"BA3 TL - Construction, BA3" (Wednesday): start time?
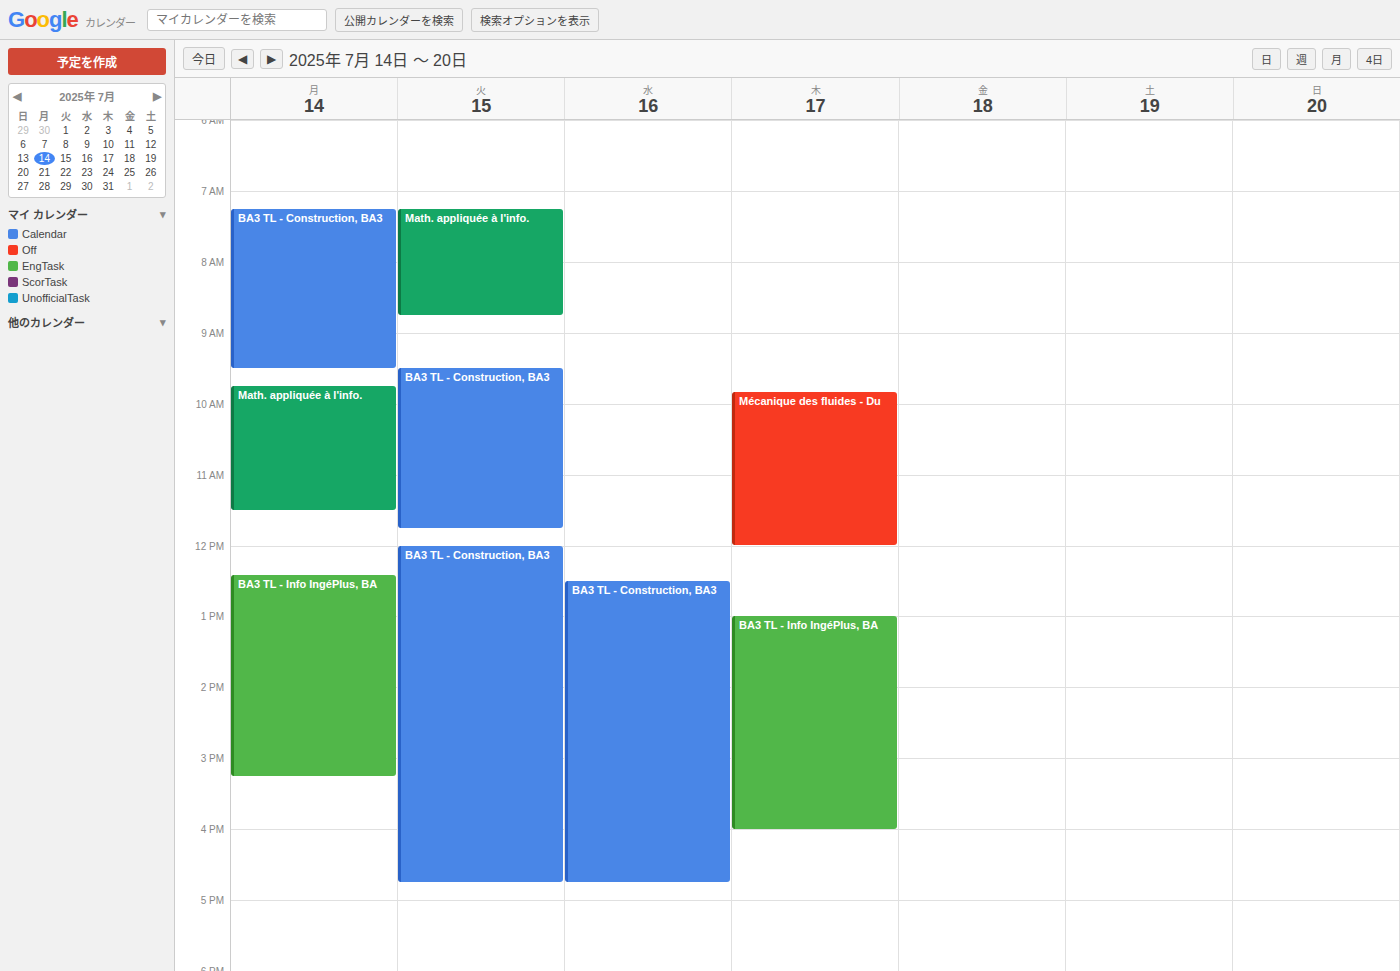
12:30 PM